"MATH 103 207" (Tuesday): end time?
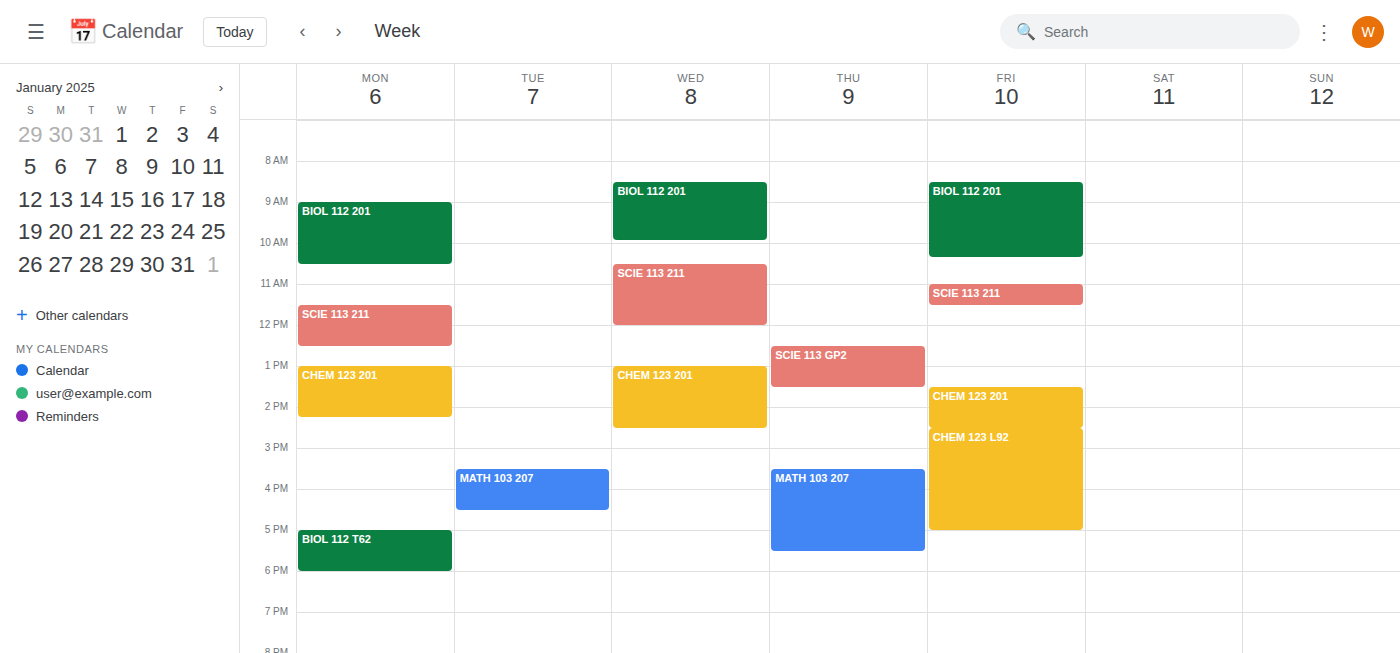
4:30 PM